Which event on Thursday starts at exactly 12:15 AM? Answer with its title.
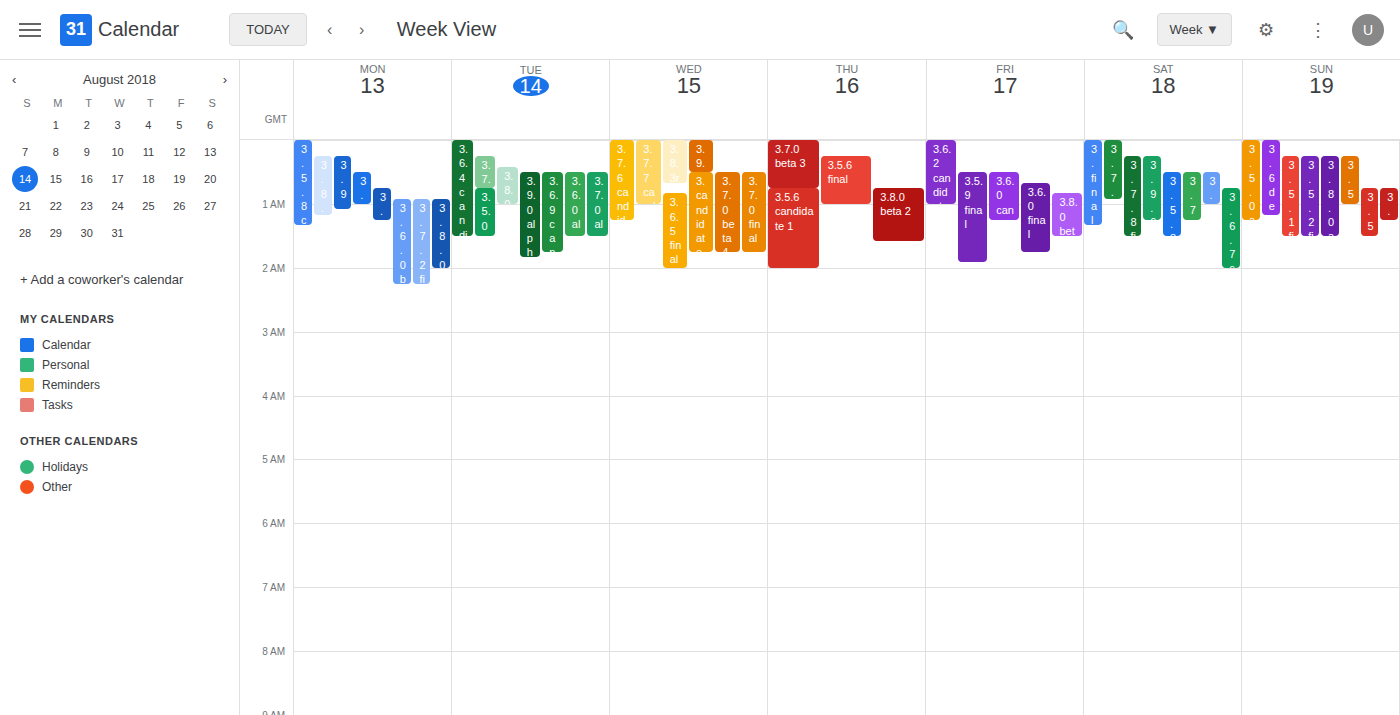
"3.5.6 final"